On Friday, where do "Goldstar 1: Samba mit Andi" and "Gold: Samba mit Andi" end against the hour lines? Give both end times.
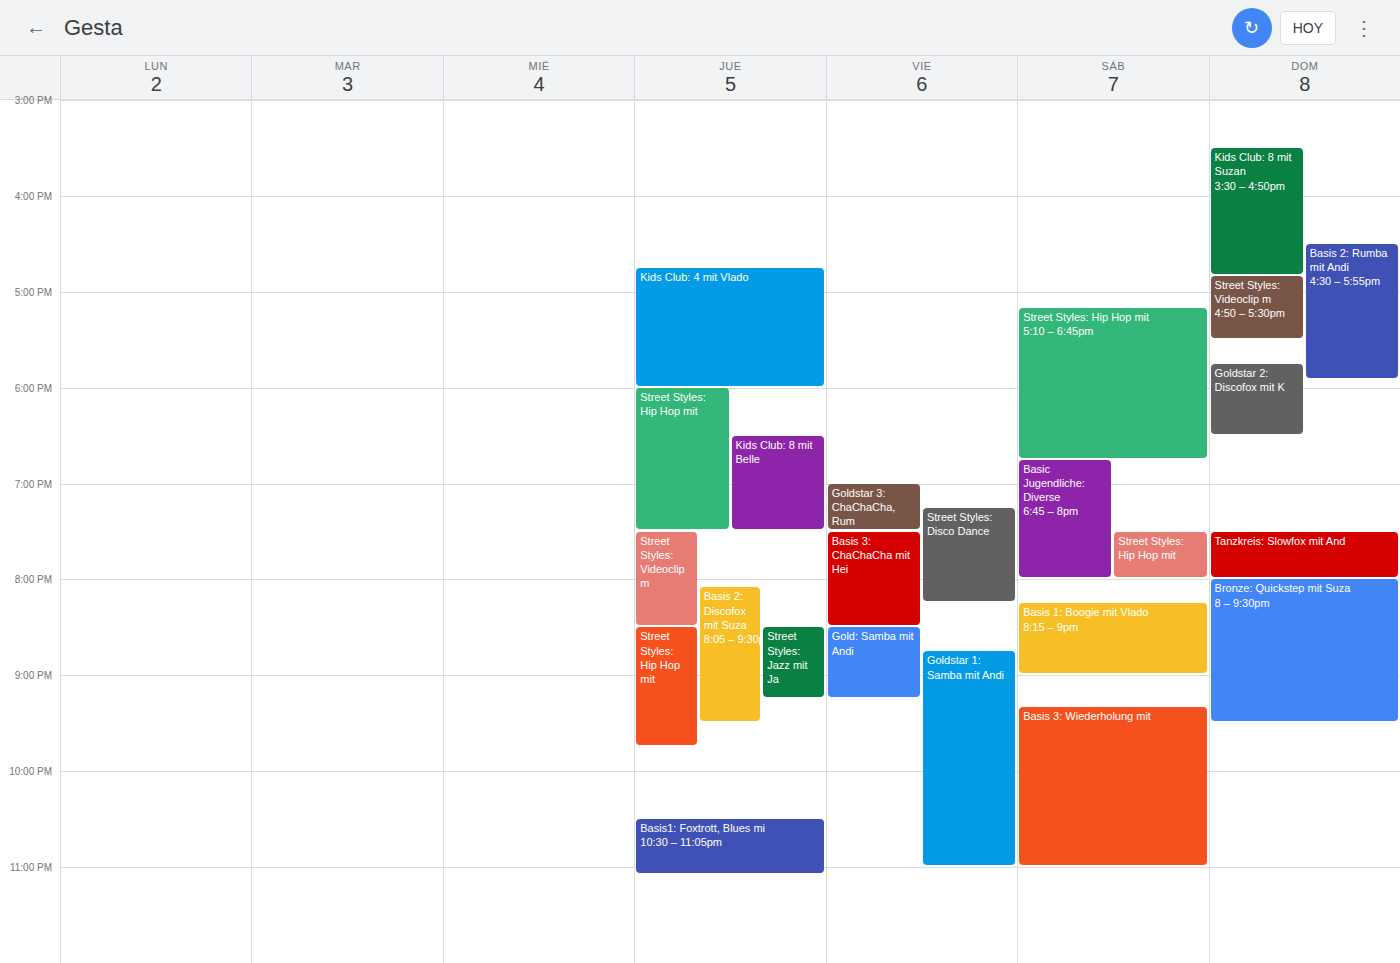
"Goldstar 1: Samba mit Andi": 23:00, exactly on the 23:00 line. "Gold: Samba mit Andi": 21:15, neither: a quarter of the way from the 21:00 line to the 22:00 line.